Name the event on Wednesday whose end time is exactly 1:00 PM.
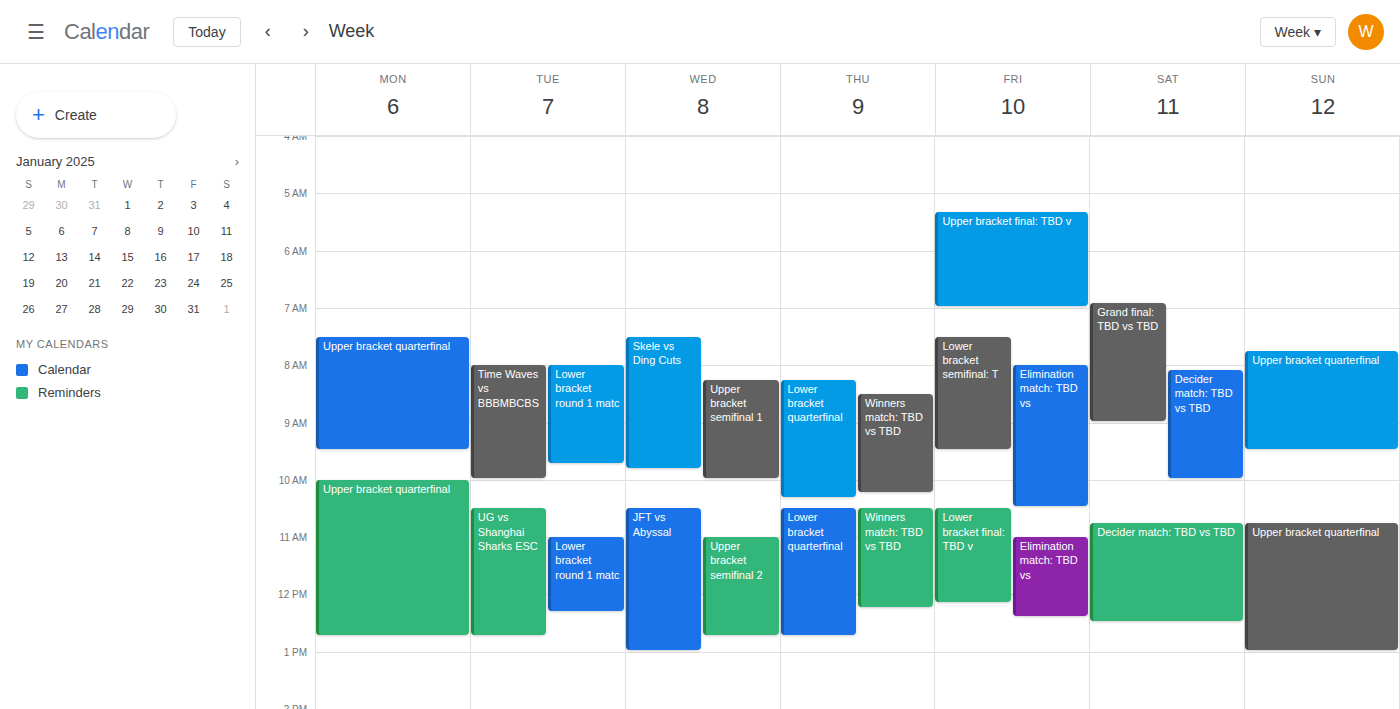
"JFT vs Abyssal"